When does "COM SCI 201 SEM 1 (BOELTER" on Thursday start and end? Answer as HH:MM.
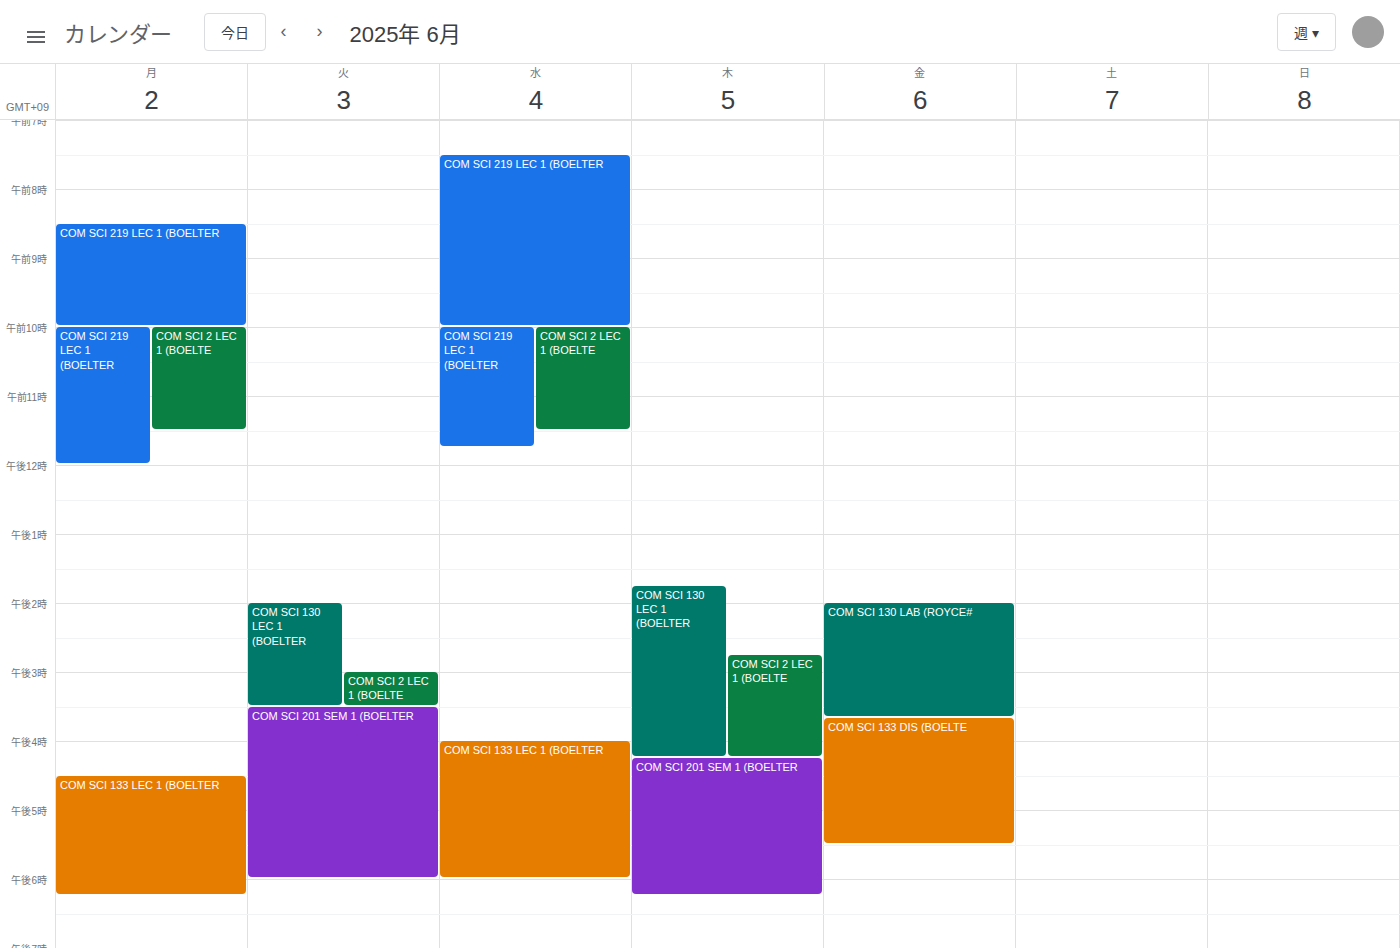
16:15 to 18:15